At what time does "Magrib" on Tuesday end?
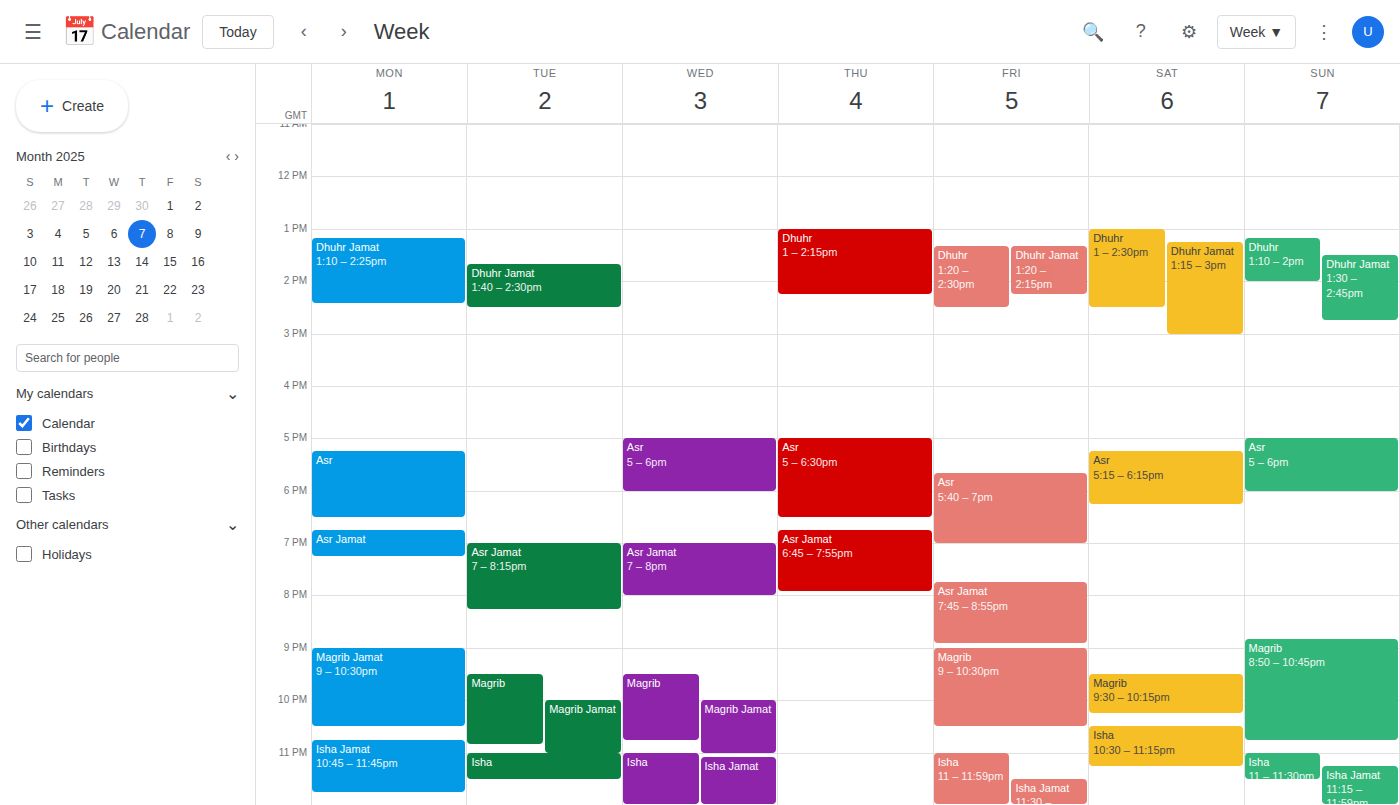
22:50